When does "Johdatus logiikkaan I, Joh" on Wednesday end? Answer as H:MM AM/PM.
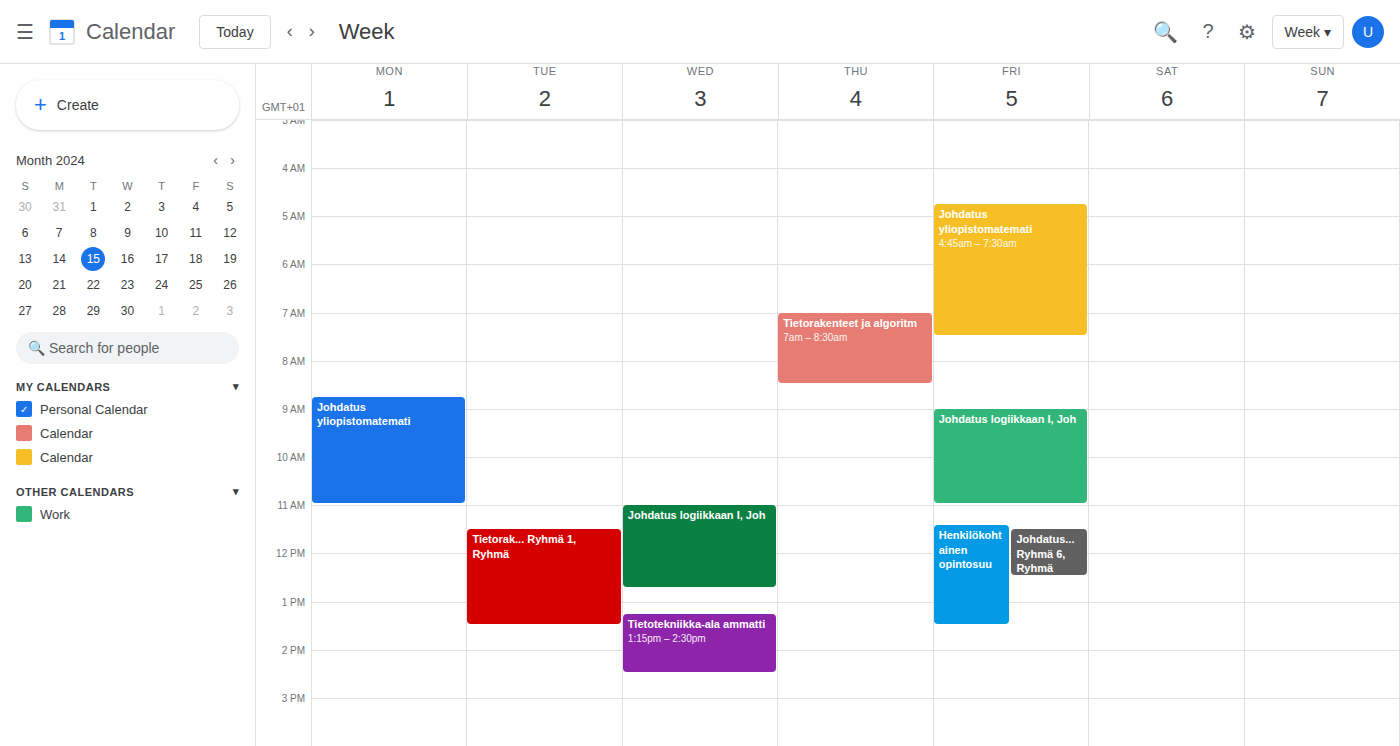
12:45 PM